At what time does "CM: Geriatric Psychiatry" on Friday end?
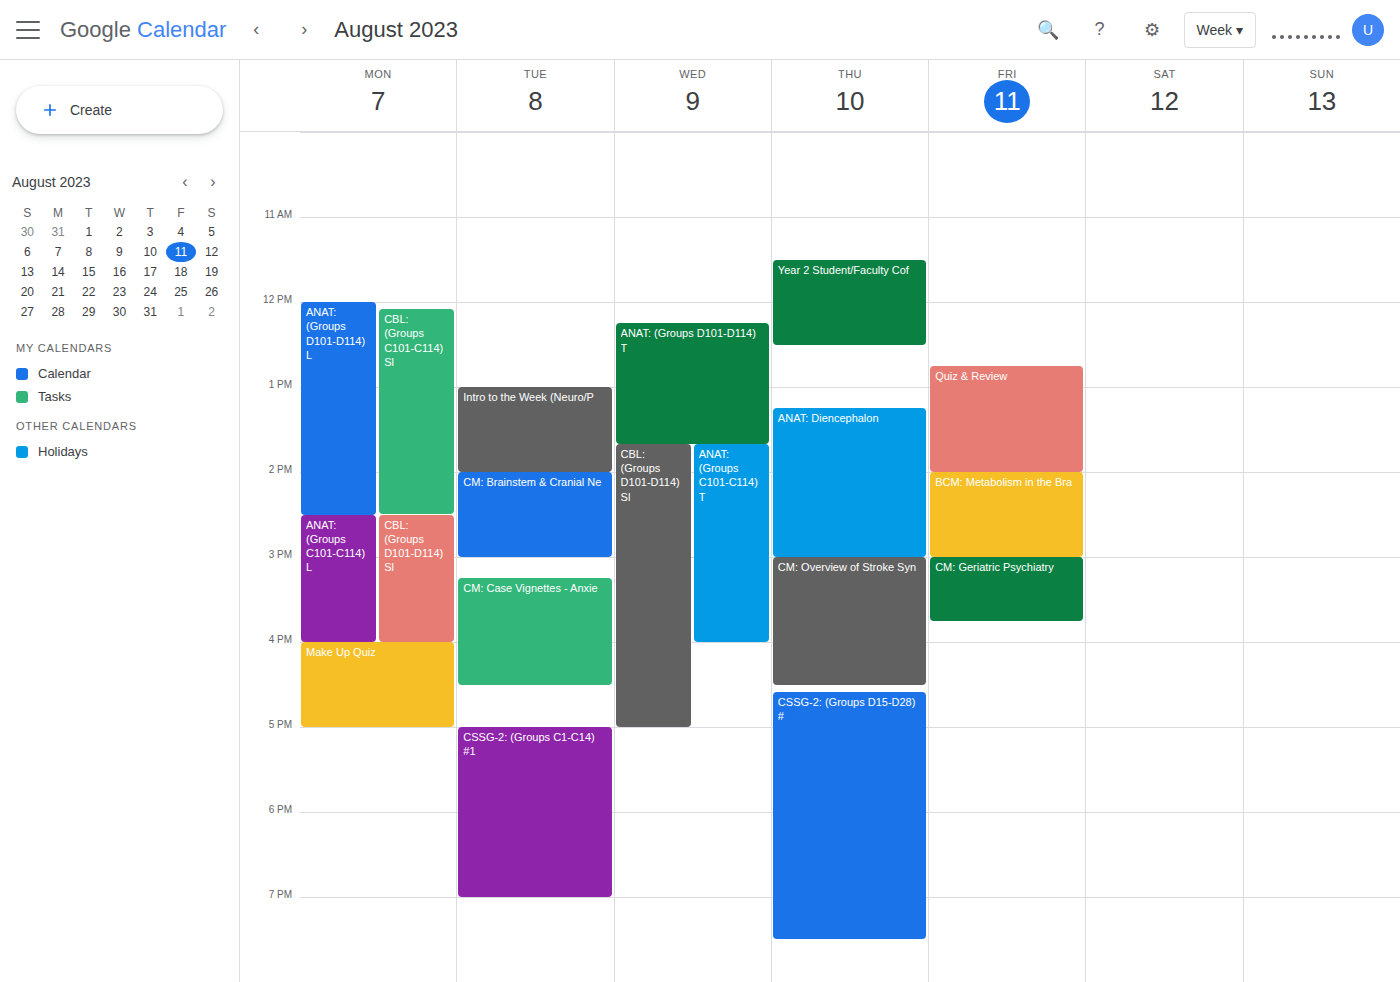
3:45 PM